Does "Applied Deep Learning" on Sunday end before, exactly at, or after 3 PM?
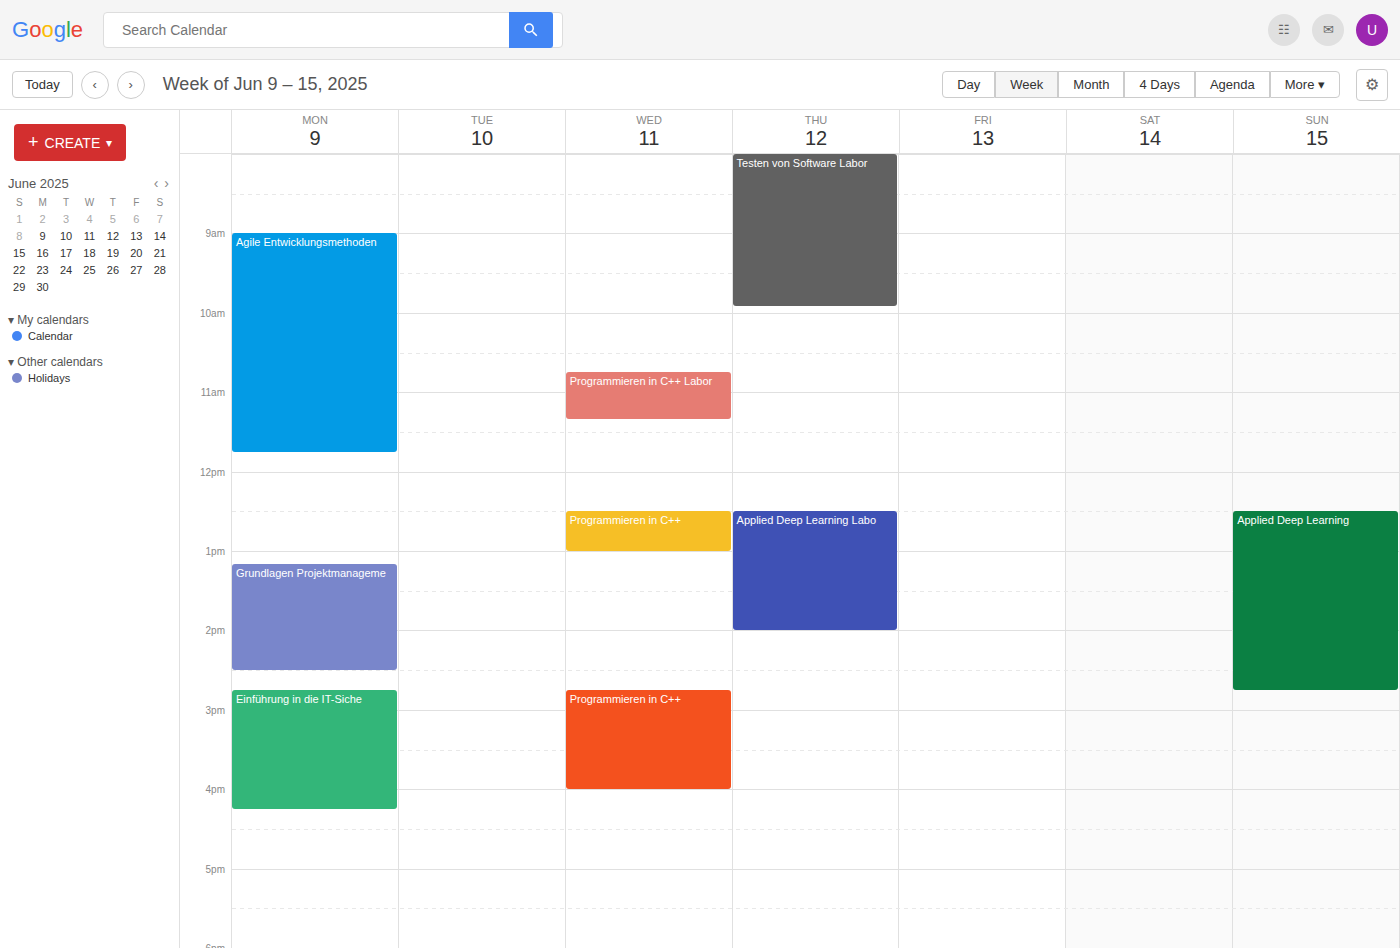
2:45 PM -- before 3 PM, 15 minutes above the 3 PM line.